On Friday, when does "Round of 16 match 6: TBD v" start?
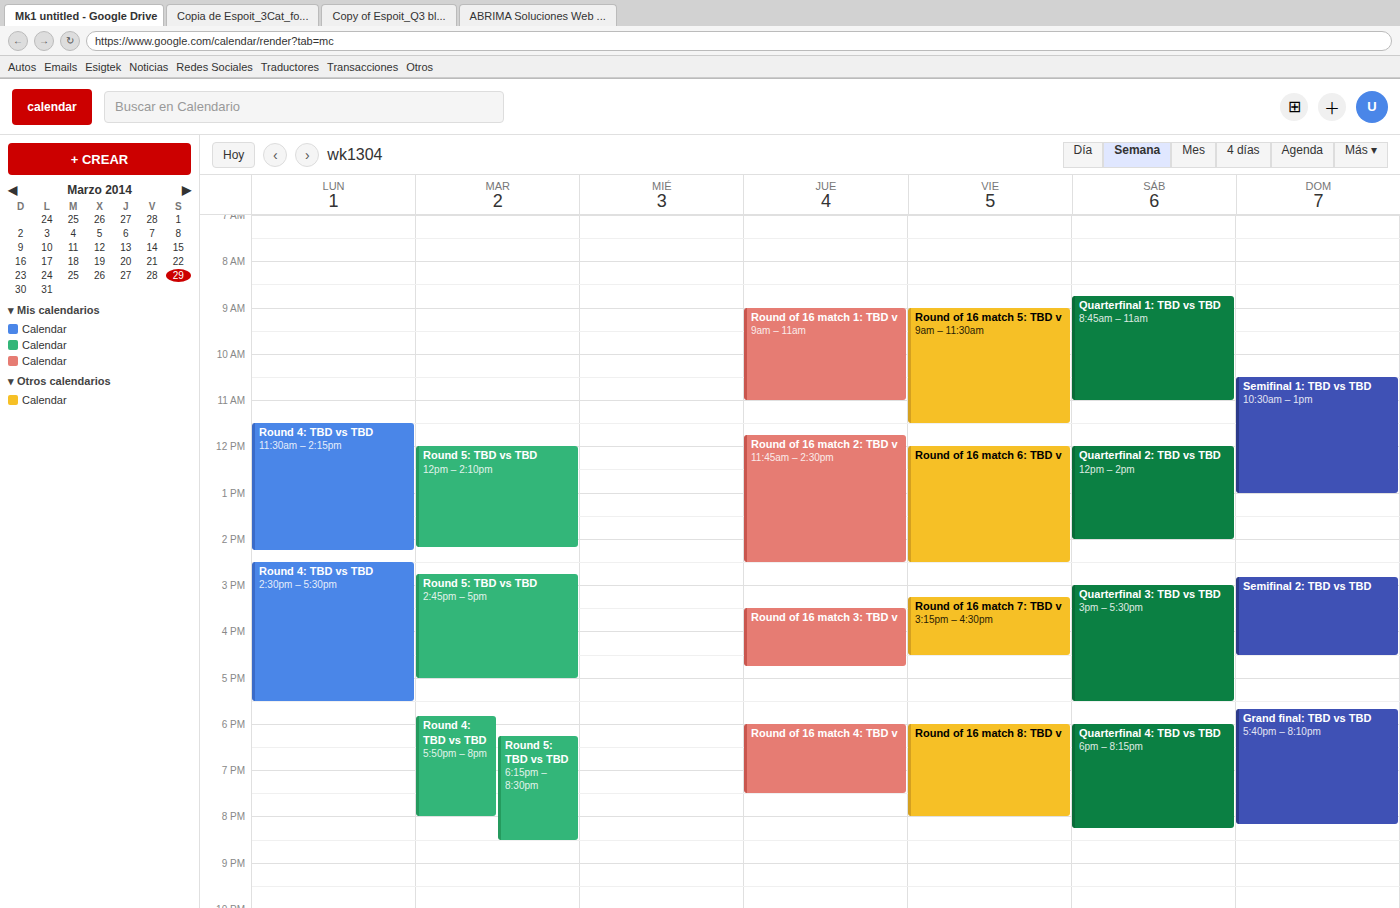
12:00 PM